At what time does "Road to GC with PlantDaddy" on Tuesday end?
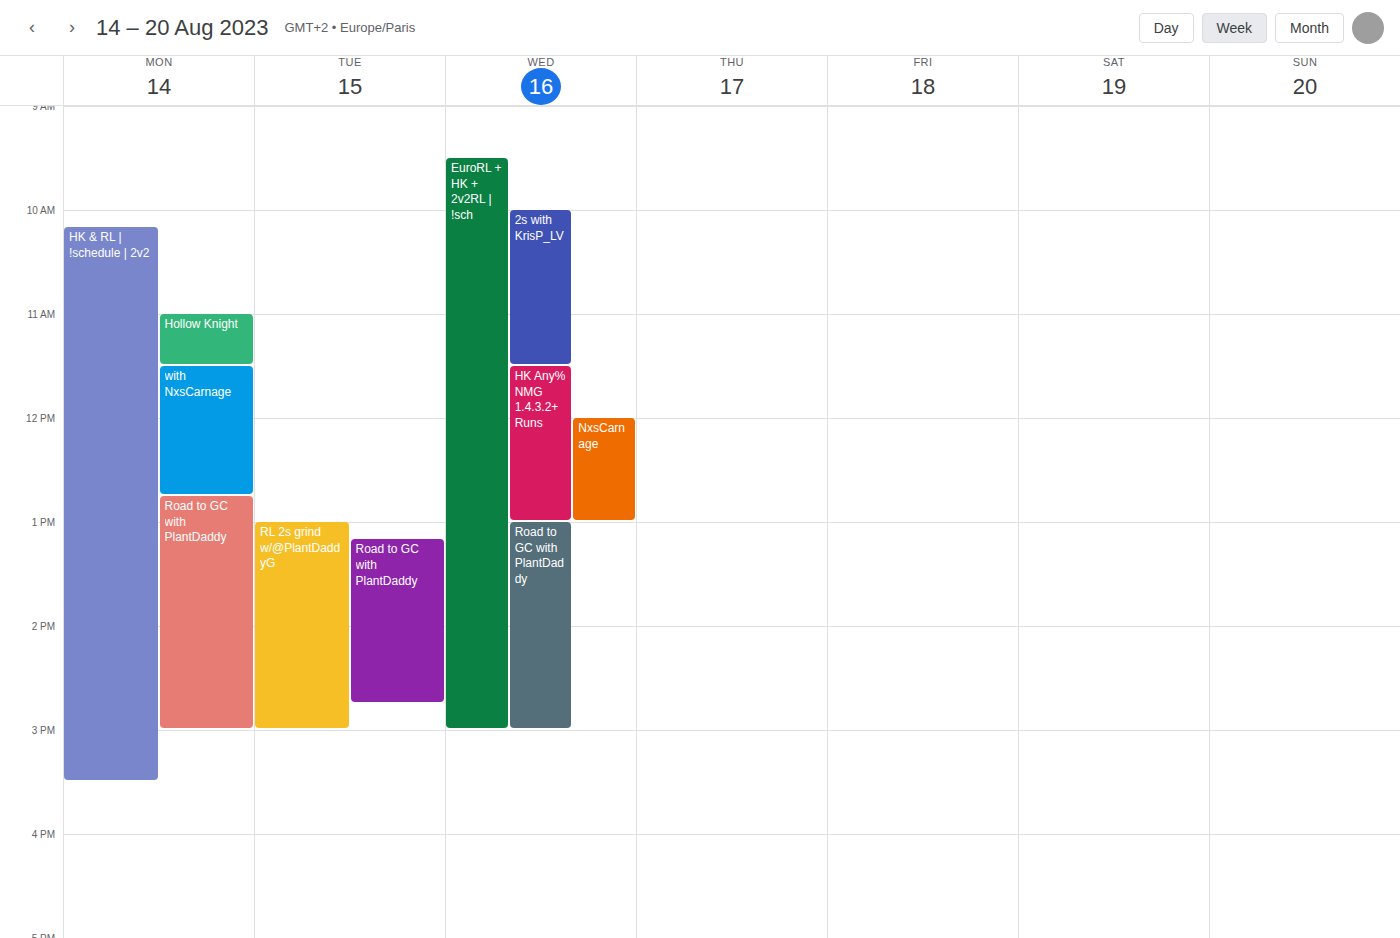
2:45 PM